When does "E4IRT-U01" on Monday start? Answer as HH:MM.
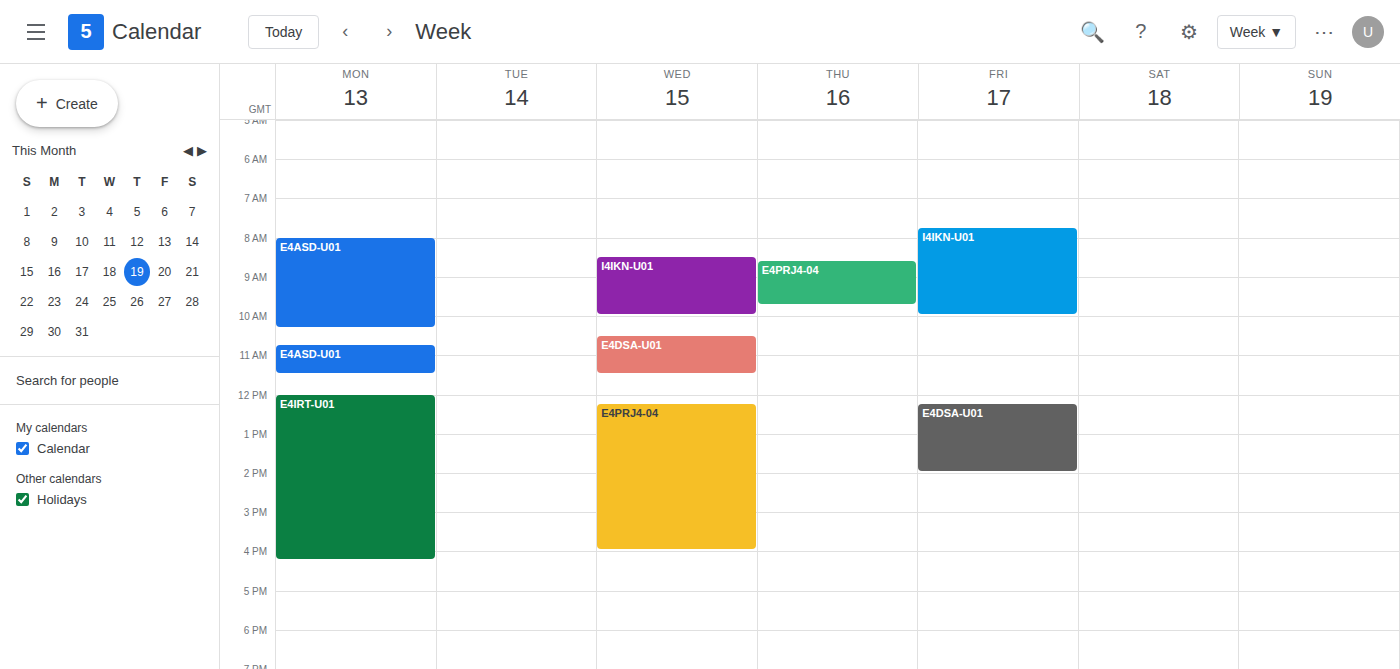
12:00